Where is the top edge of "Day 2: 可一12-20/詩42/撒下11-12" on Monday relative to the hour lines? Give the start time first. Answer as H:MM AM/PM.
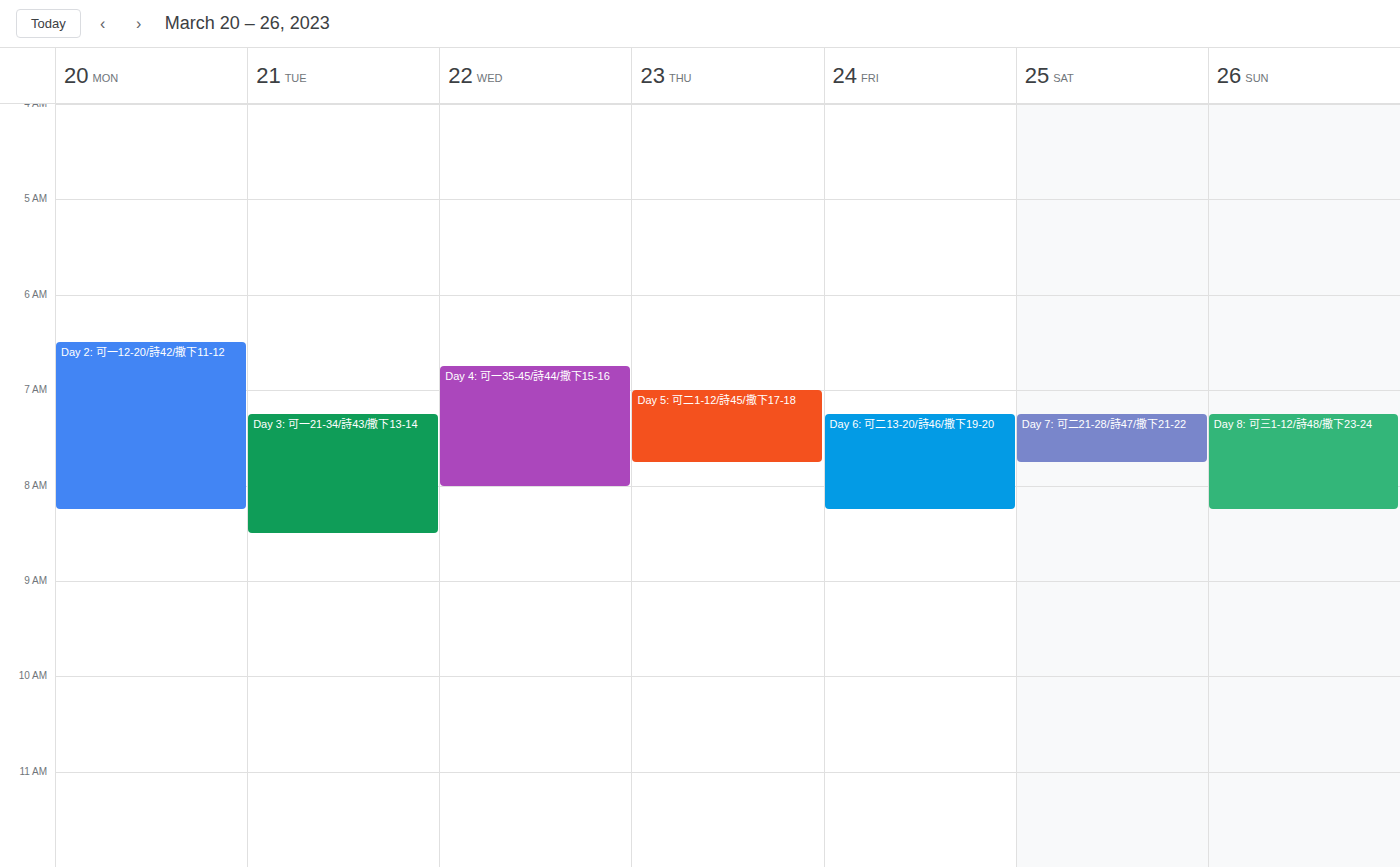
6:30 AM -- halfway between the 6 AM and 7 AM lines.